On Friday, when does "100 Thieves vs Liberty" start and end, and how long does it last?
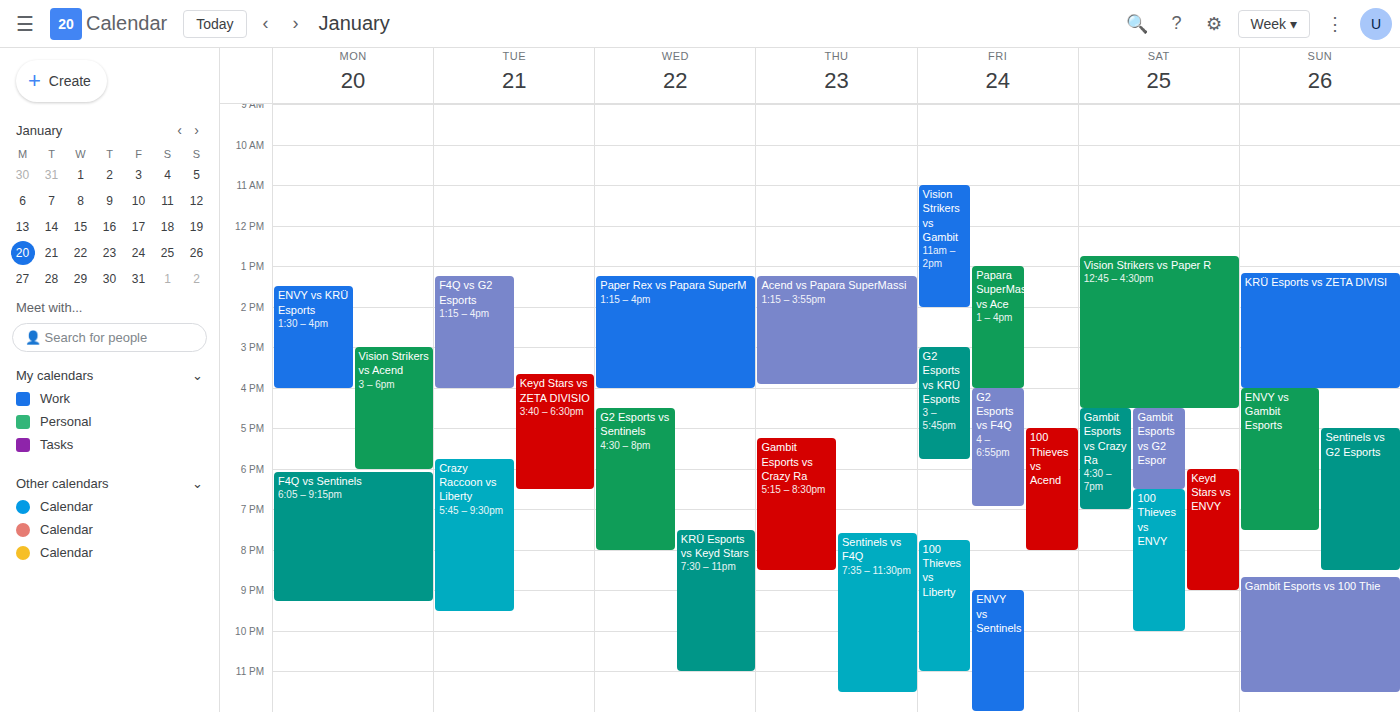
19:45 to 23:00, 3 hours 15 minutes